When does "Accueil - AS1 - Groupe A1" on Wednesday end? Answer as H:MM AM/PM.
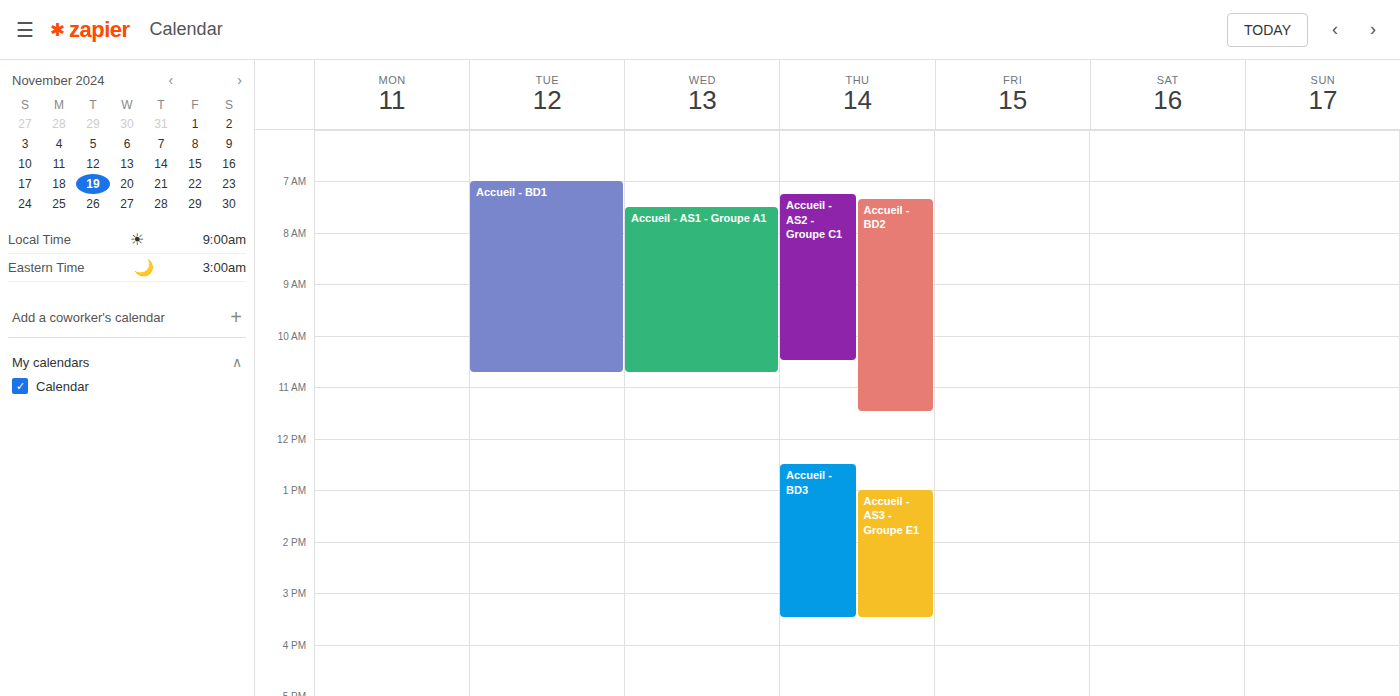
10:45 AM